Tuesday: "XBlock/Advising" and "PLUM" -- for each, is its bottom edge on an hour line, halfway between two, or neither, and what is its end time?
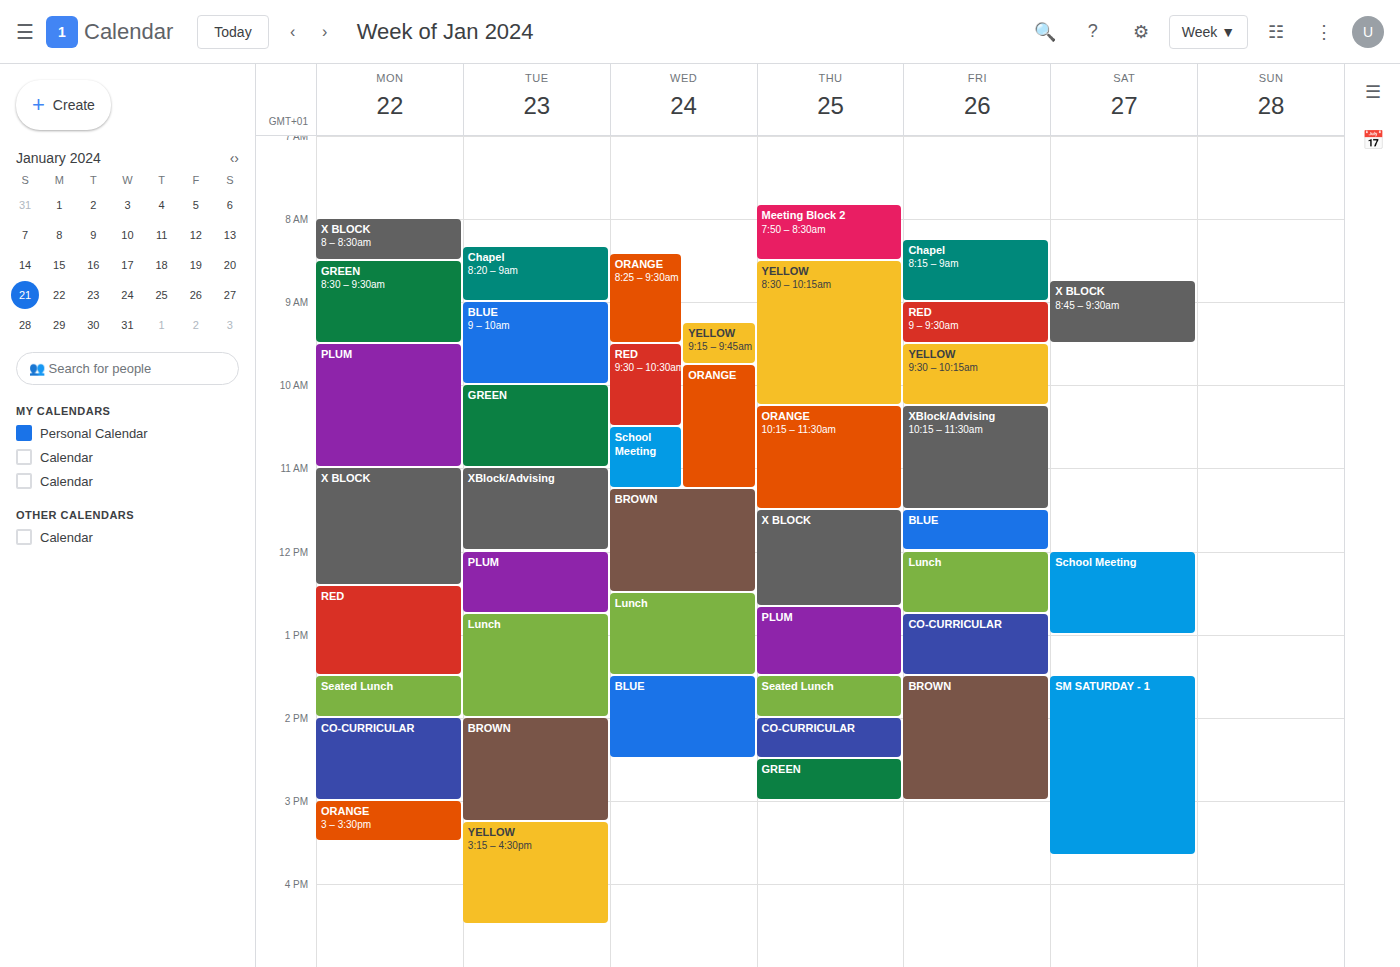
"XBlock/Advising": 12:00 PM, exactly on the 12 PM line. "PLUM": 12:45 PM, neither: three quarters of the way from the 12 PM line to the 1 PM line.